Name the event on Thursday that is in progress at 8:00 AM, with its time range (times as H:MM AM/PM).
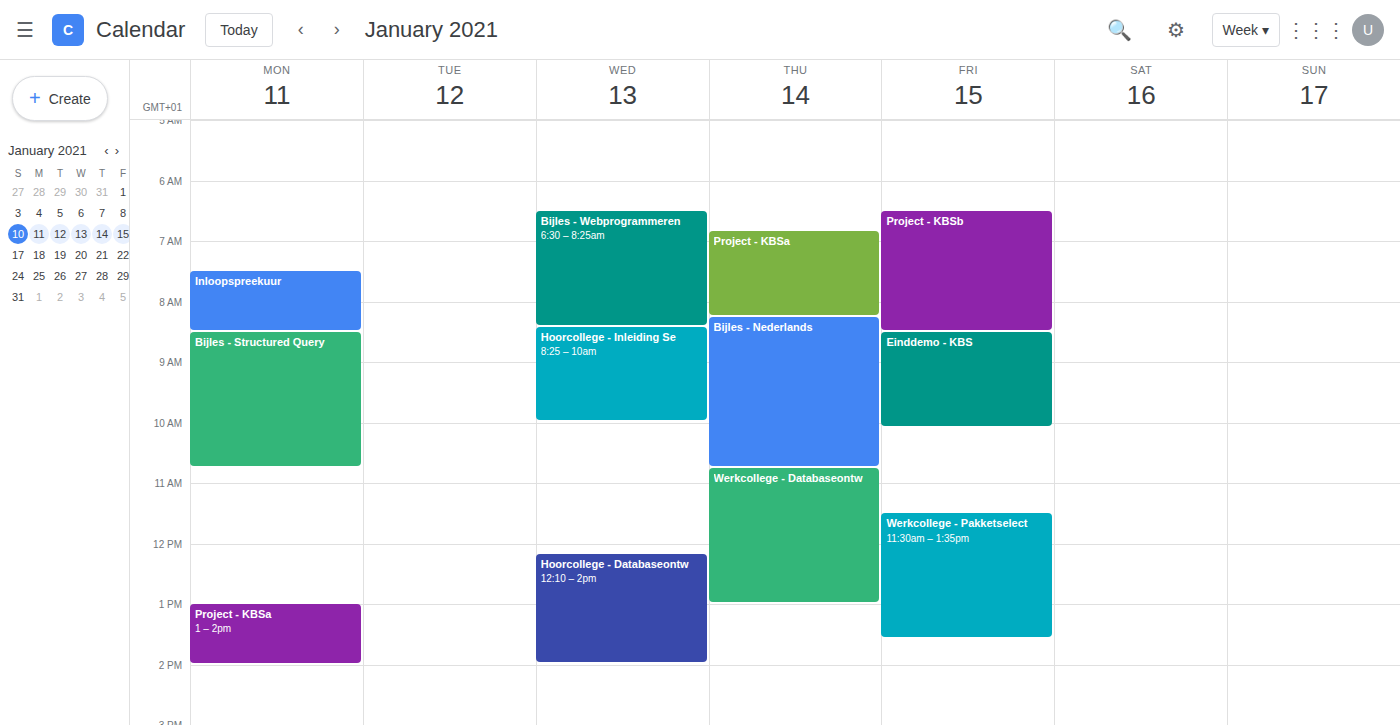
"Project - KBSa", 6:50 AM to 8:15 AM